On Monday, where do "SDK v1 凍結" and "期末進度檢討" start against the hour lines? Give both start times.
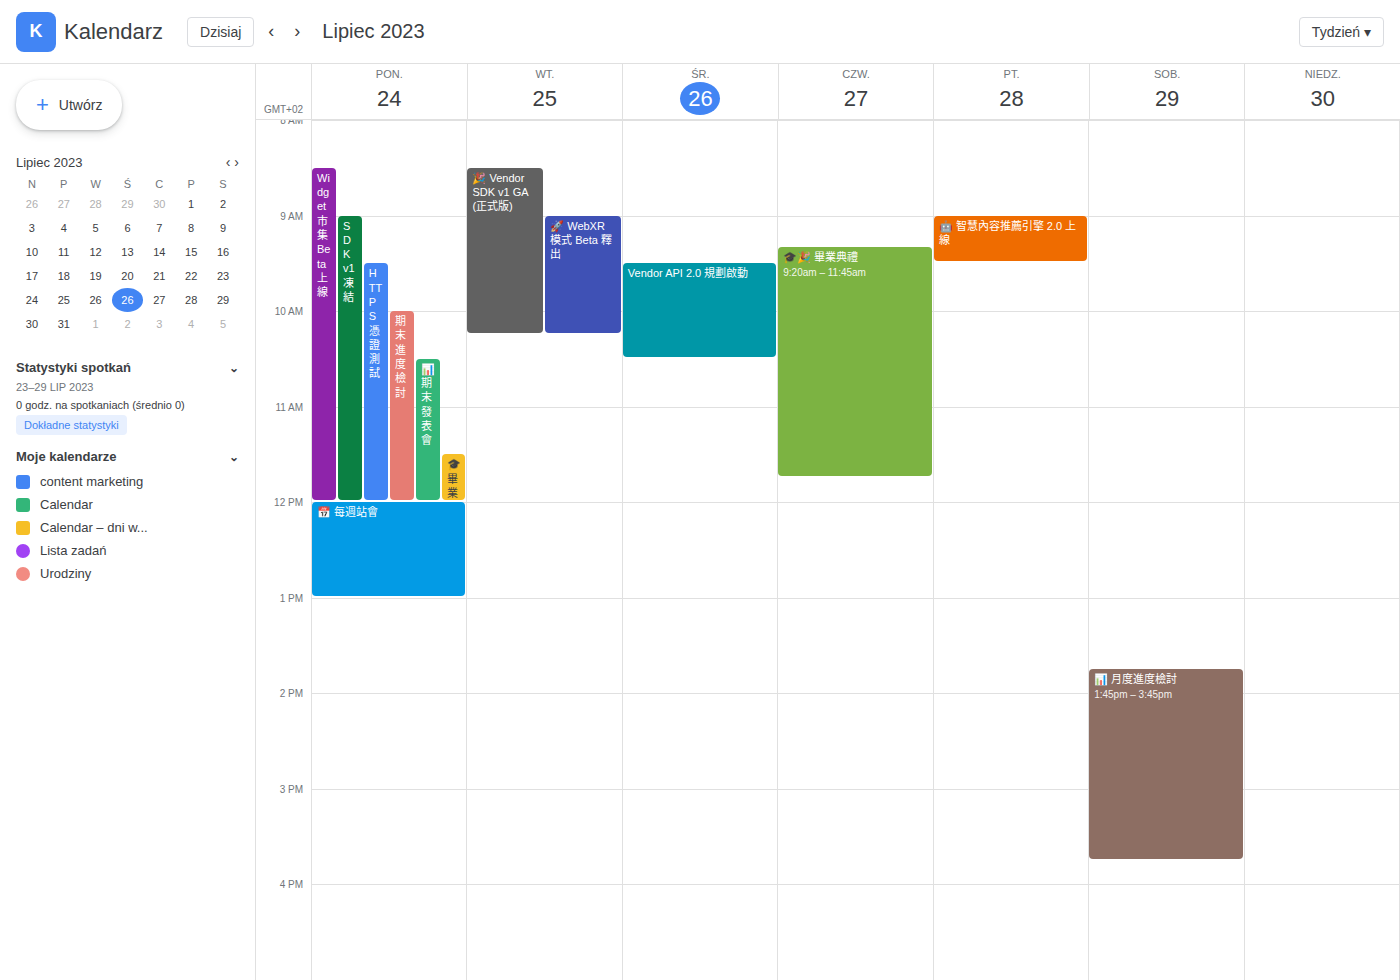
"SDK v1 凍結": 9:00 AM, exactly on the 9 AM line. "期末進度檢討": 10:00 AM, exactly on the 10 AM line.